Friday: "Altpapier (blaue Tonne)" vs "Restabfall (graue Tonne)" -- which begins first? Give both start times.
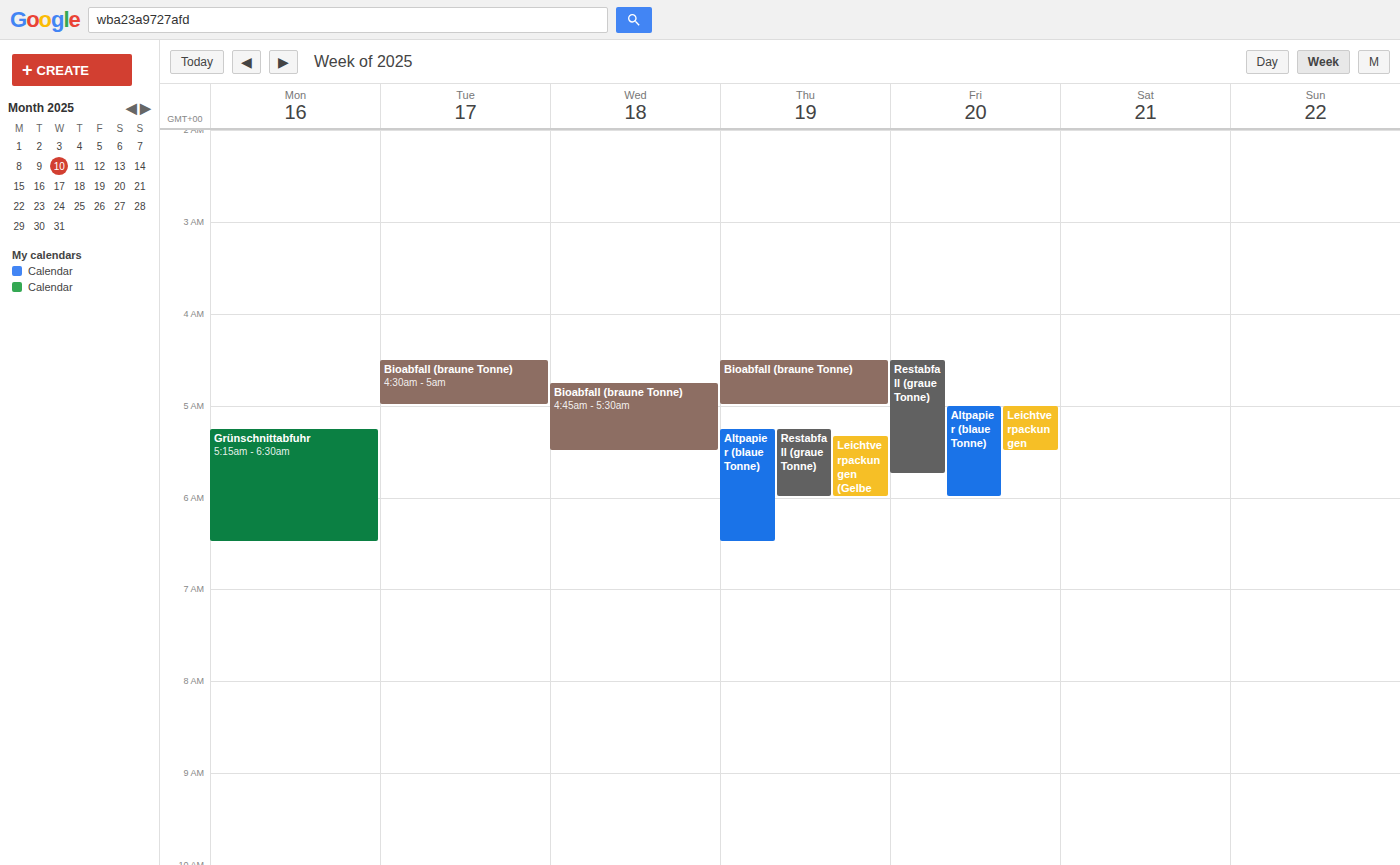
"Restabfall (graue Tonne)" 4:30 AM; "Altpapier (blaue Tonne)" 5:00 AM.